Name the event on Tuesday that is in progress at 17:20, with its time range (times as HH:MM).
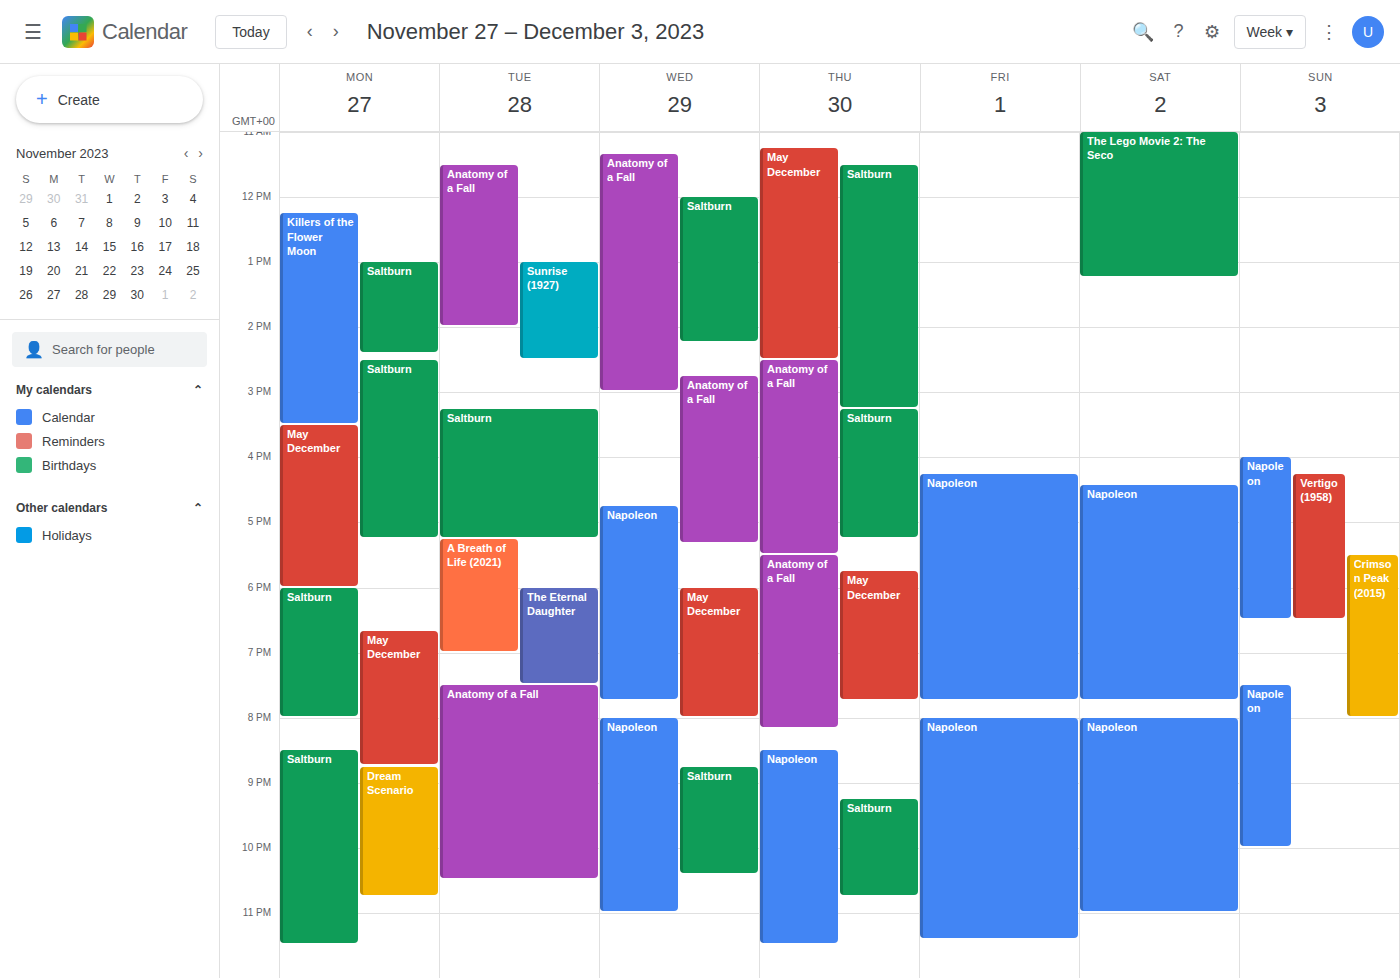
"A Breath of Life (2021)", 17:15 to 19:00